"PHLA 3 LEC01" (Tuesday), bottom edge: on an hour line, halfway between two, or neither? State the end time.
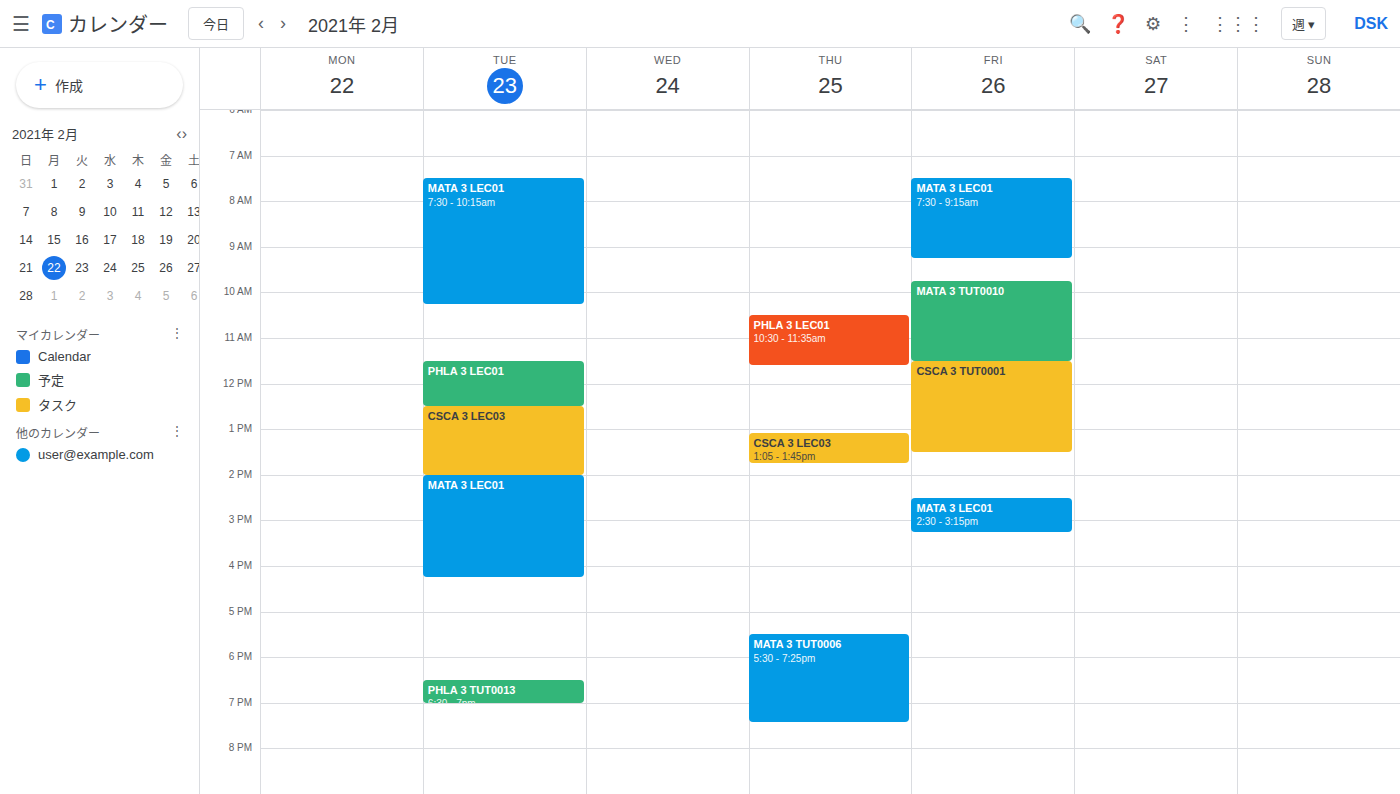
12:30 PM -- halfway between the 12 PM and 1 PM lines.